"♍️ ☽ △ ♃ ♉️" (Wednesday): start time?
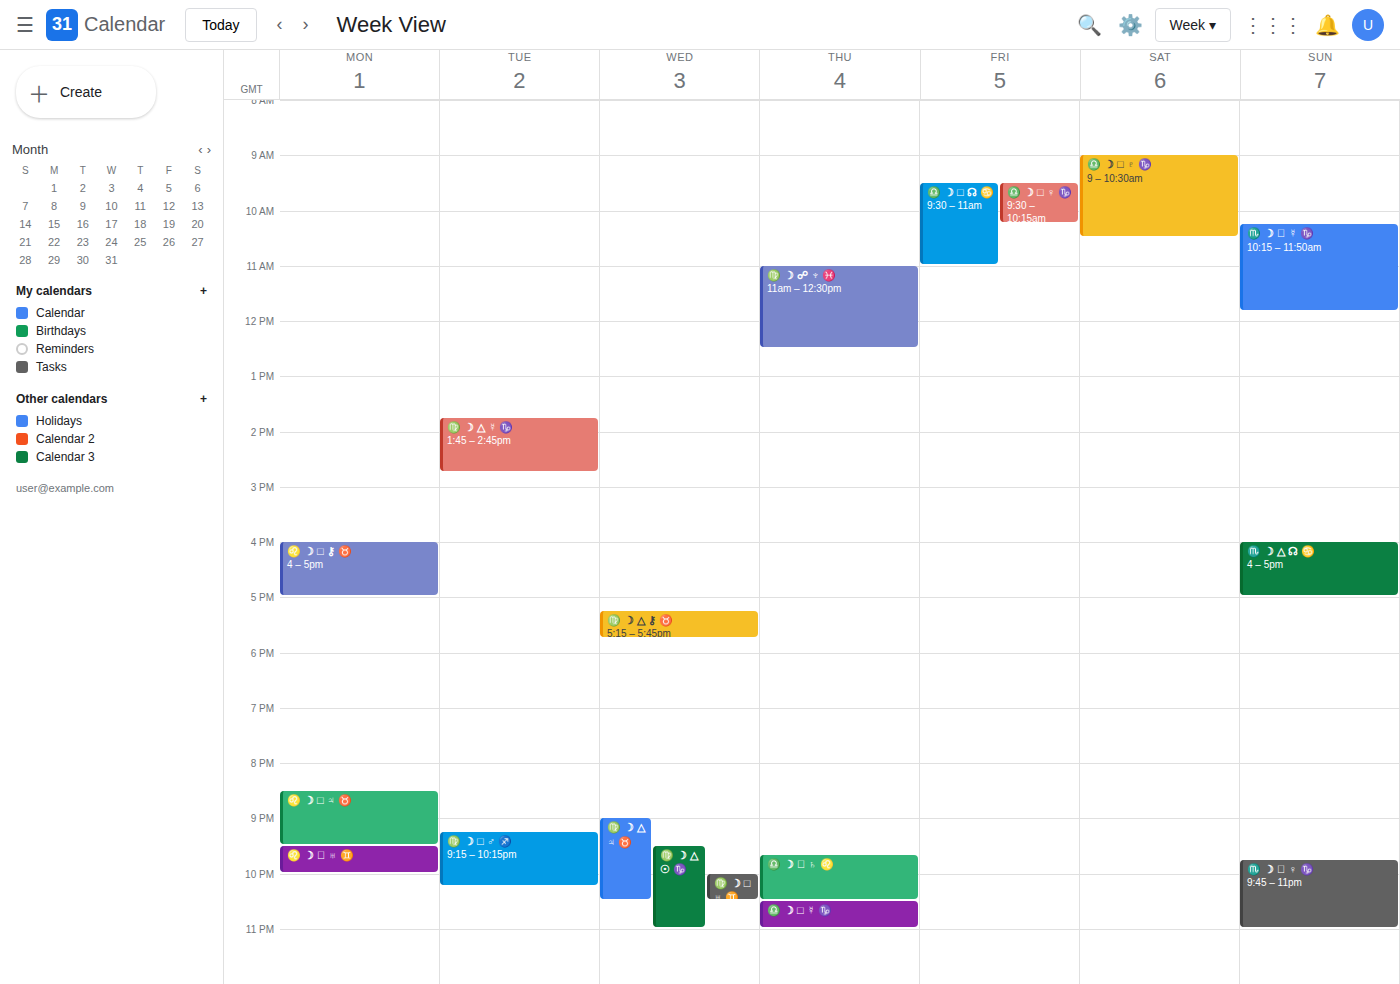
21:00